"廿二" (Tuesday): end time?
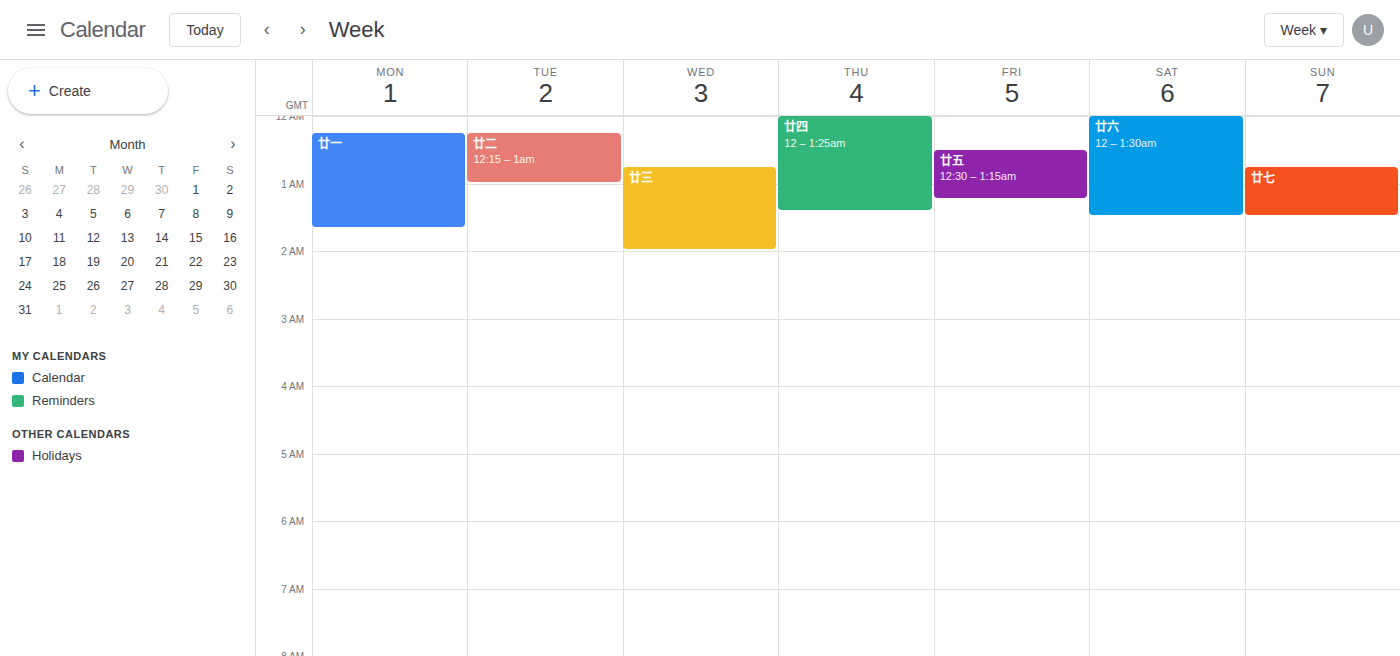
1:00 AM